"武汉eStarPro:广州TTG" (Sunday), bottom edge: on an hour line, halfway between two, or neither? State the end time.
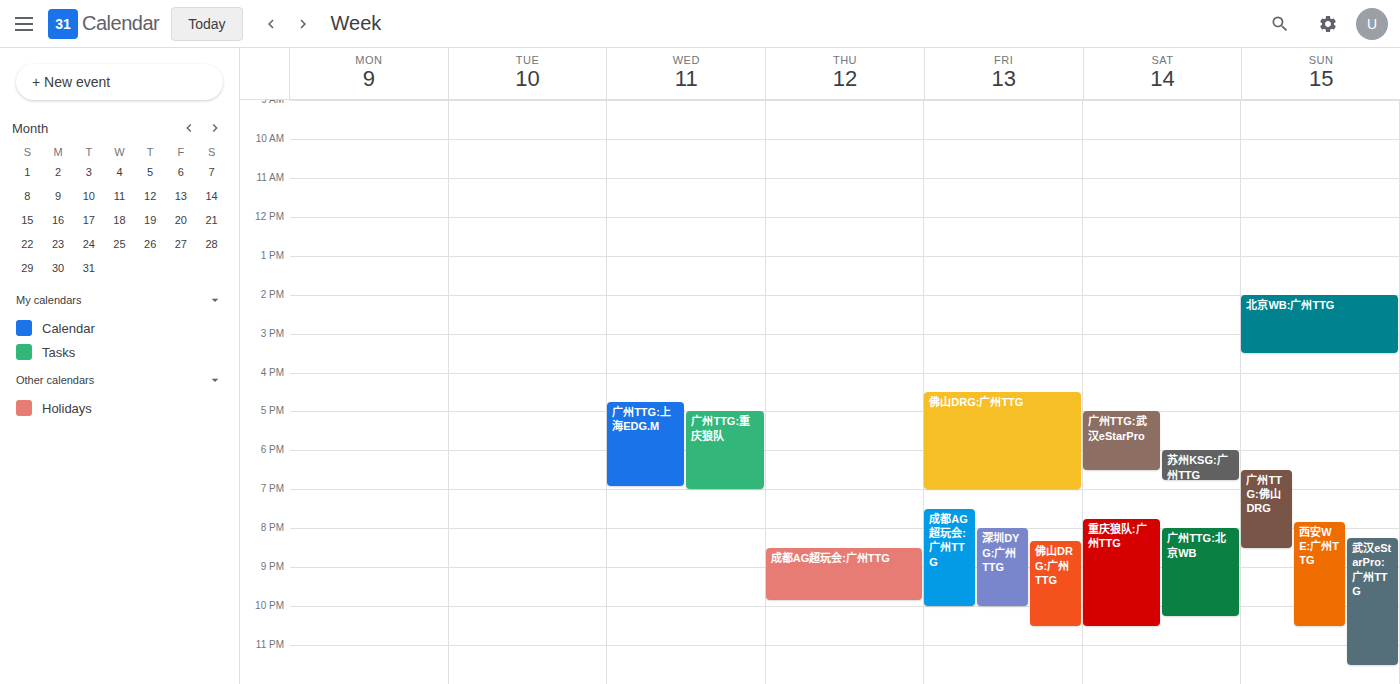
11:30 PM -- halfway between the 11 PM and 12 AM lines.